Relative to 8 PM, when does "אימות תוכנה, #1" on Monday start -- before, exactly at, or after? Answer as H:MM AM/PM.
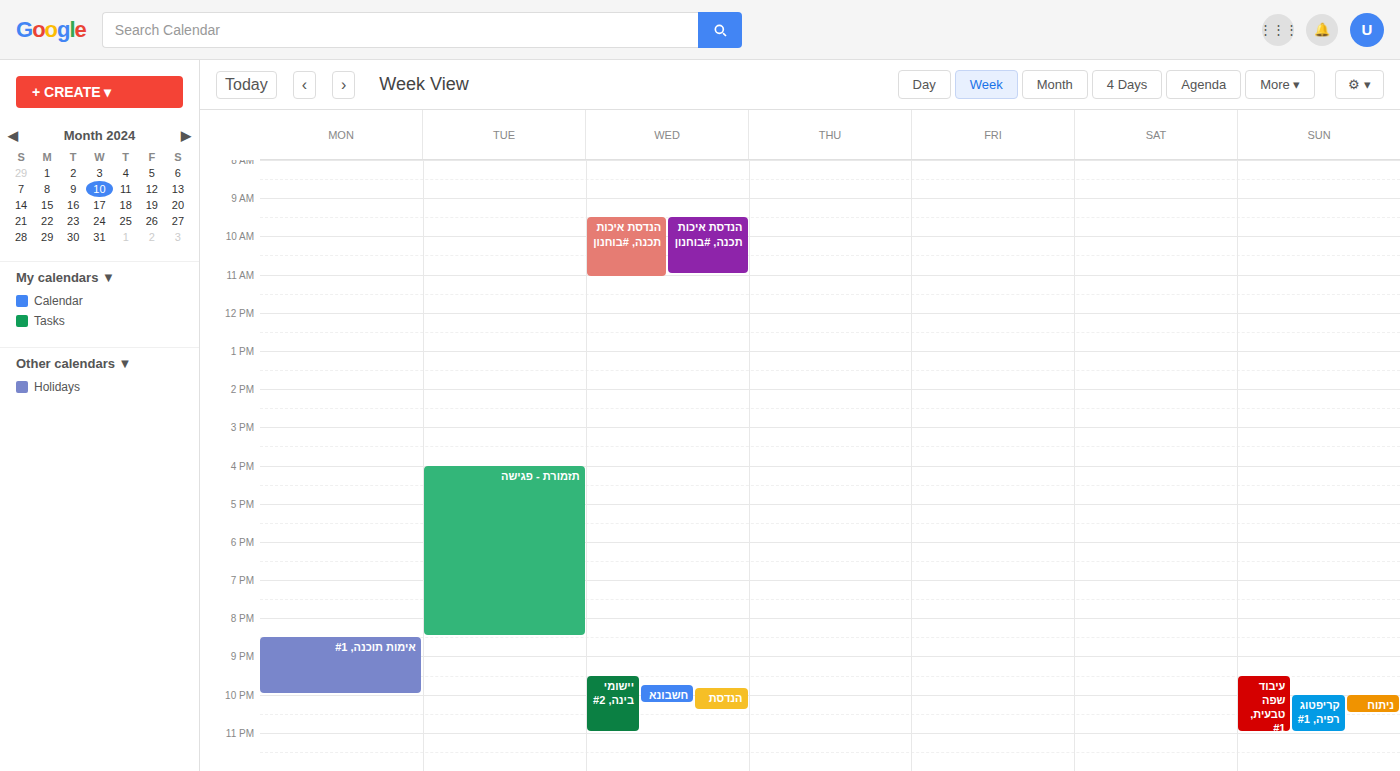
8:30 PM -- after 8 PM, 30 minutes below the 8 PM line.